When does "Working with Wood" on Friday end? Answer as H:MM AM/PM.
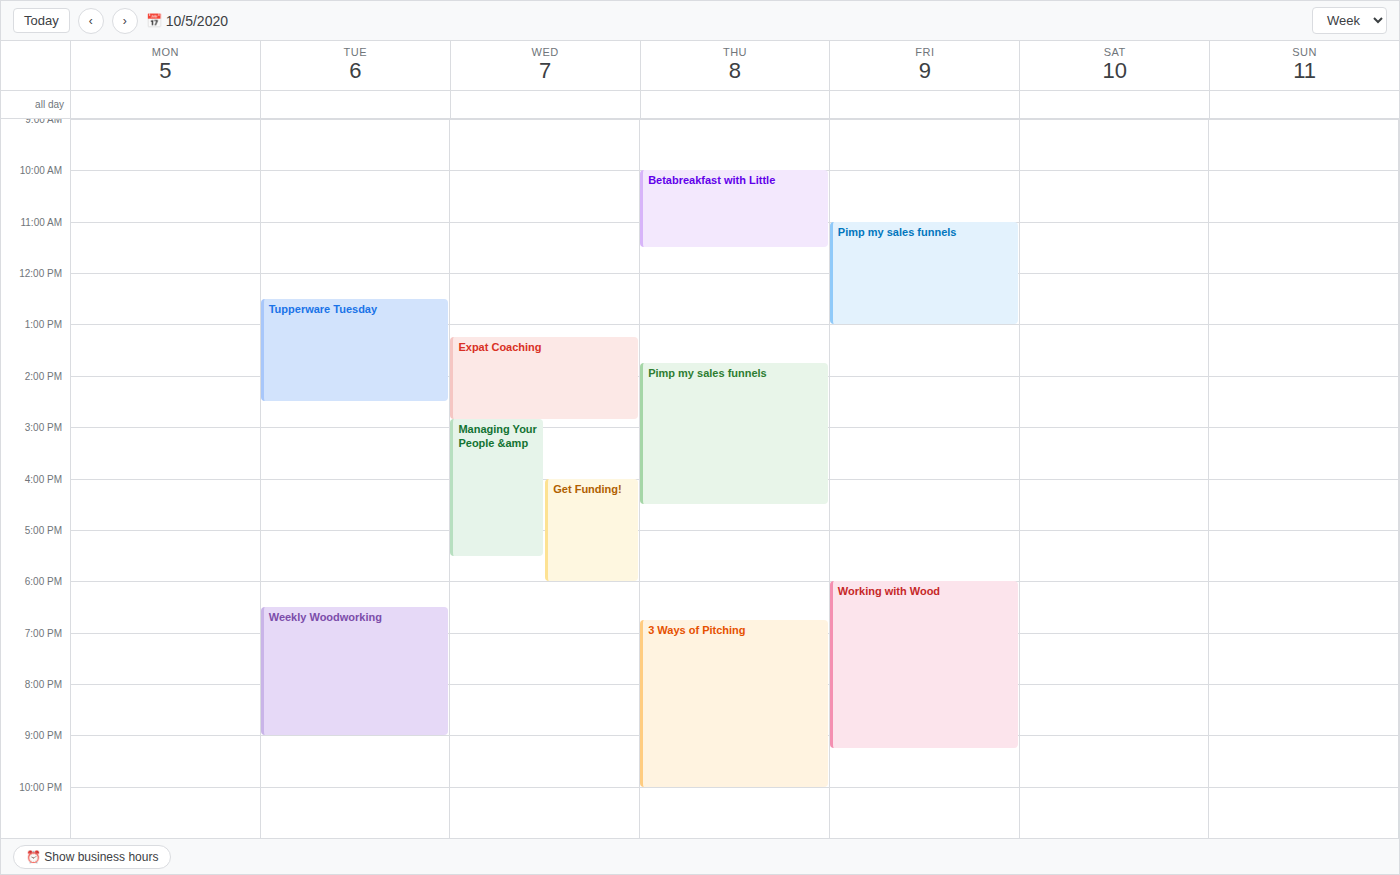
9:15 PM